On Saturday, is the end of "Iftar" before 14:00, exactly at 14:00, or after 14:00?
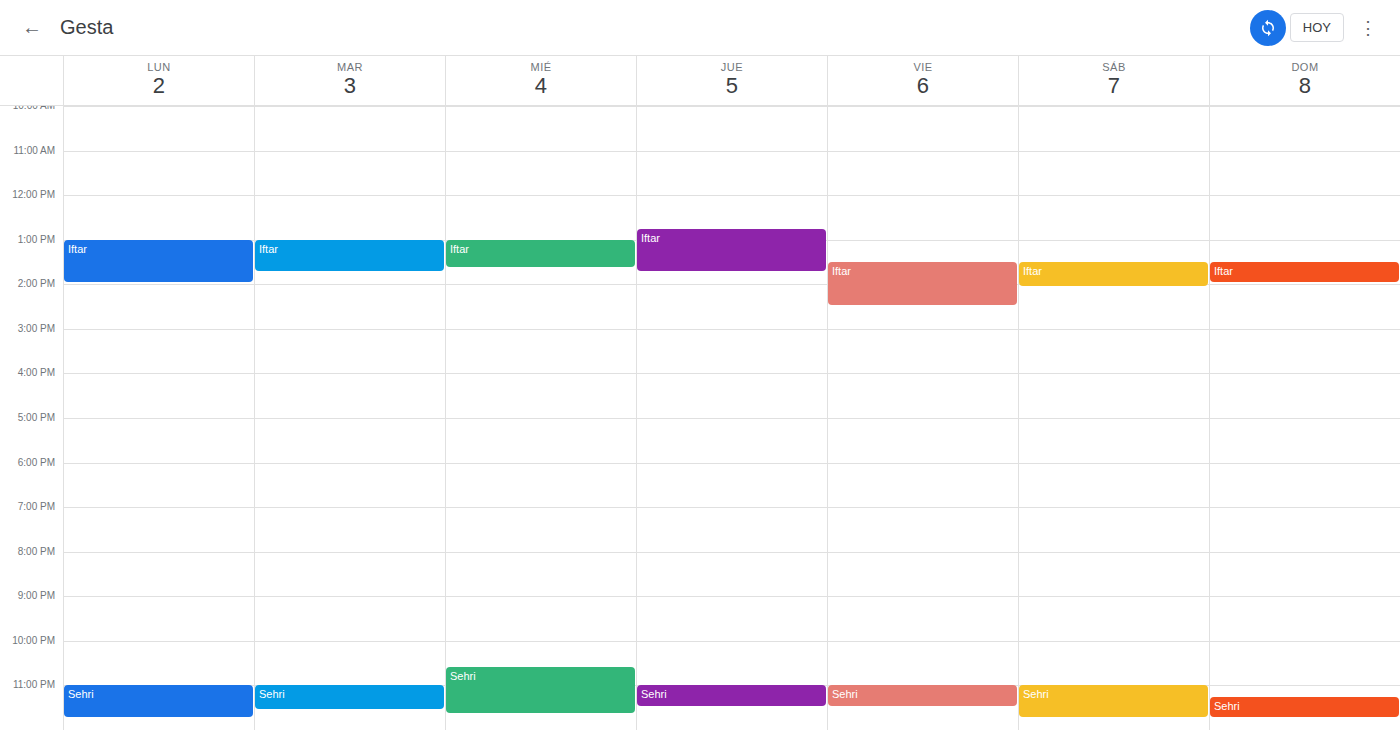
14:05 -- after 14:00, 5 minutes below the 14:00 line.